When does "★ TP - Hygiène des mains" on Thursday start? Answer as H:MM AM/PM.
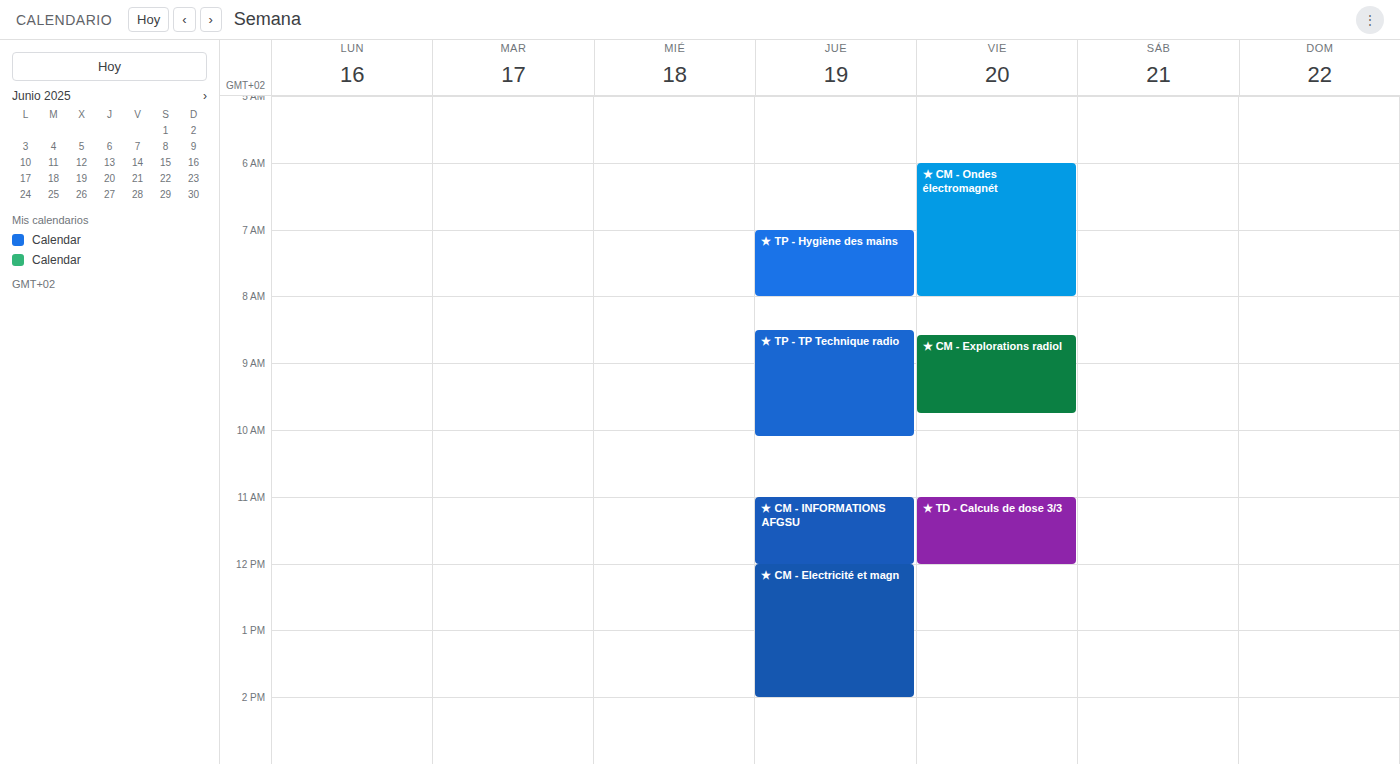
7:00 AM